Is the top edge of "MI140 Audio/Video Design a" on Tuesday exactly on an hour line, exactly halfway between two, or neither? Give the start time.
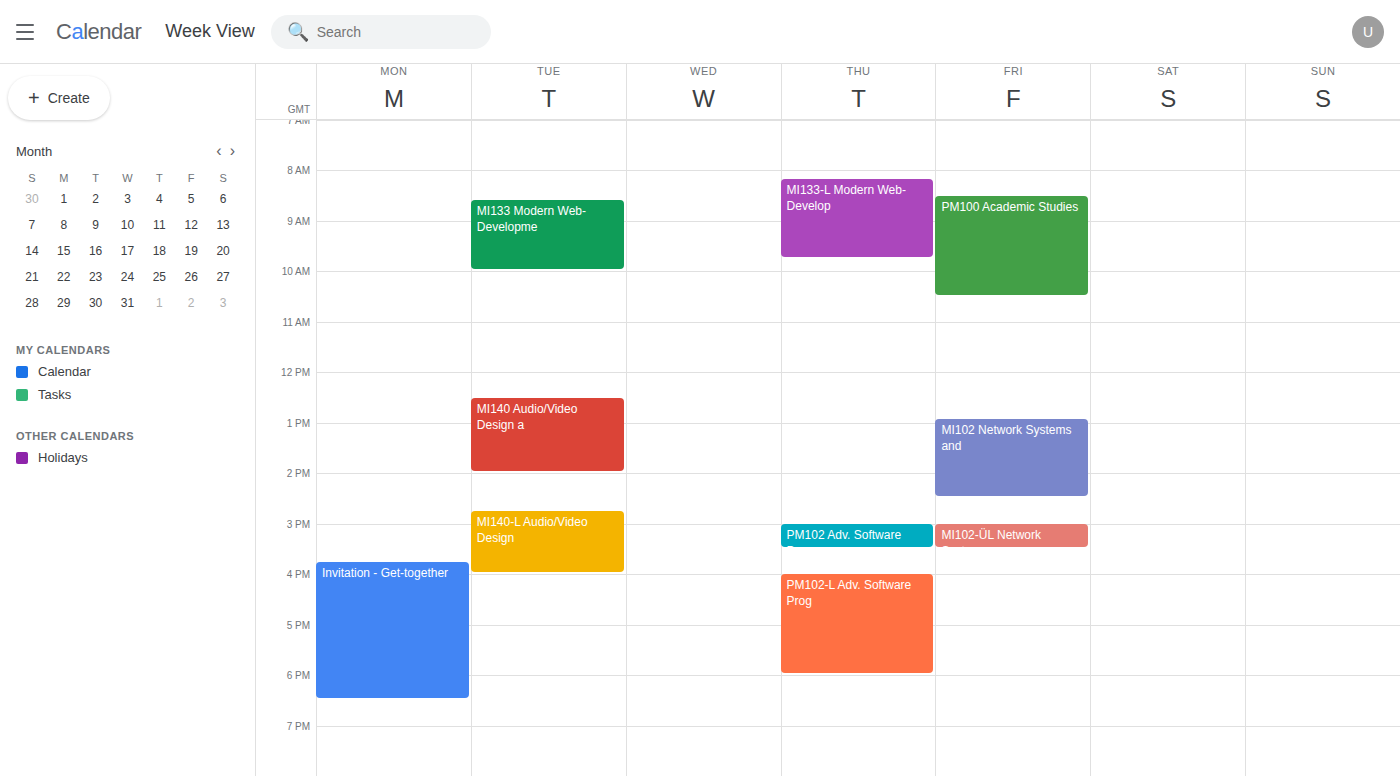
12:30 PM -- halfway between the 12 PM and 1 PM lines.